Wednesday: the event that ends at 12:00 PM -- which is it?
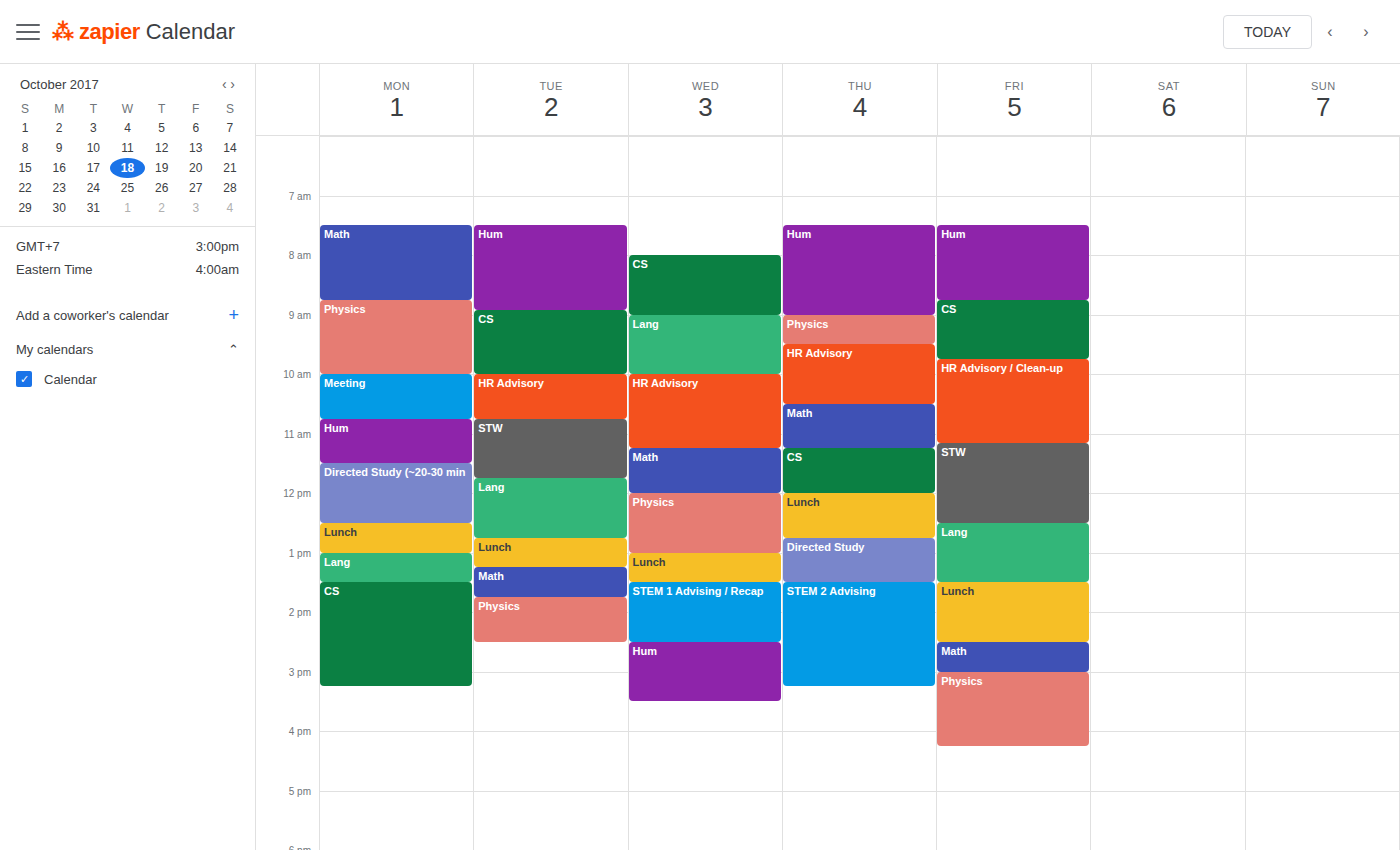
"Math"